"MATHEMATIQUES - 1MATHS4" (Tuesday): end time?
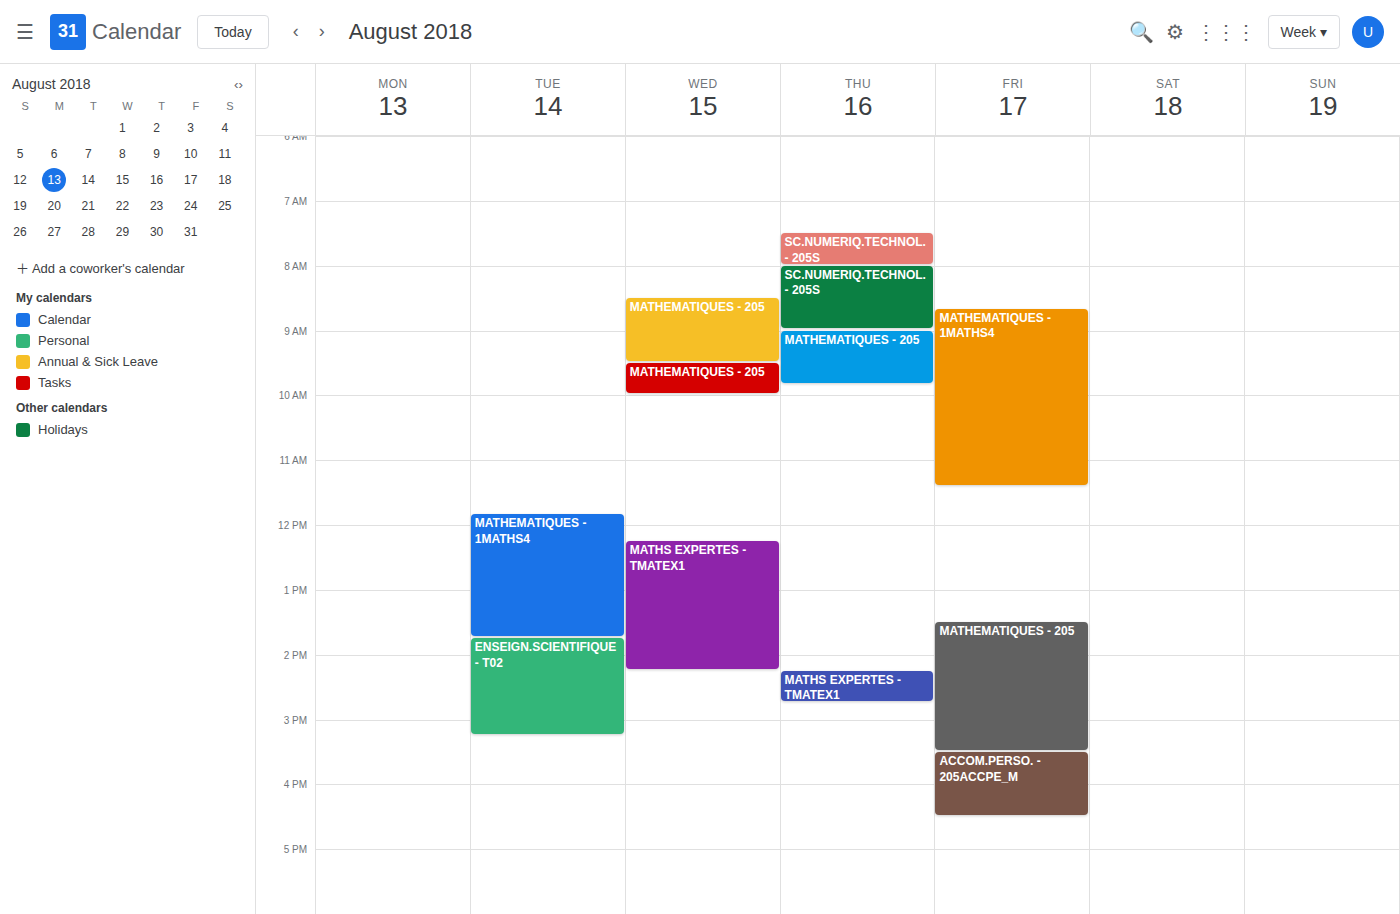
1:45 PM